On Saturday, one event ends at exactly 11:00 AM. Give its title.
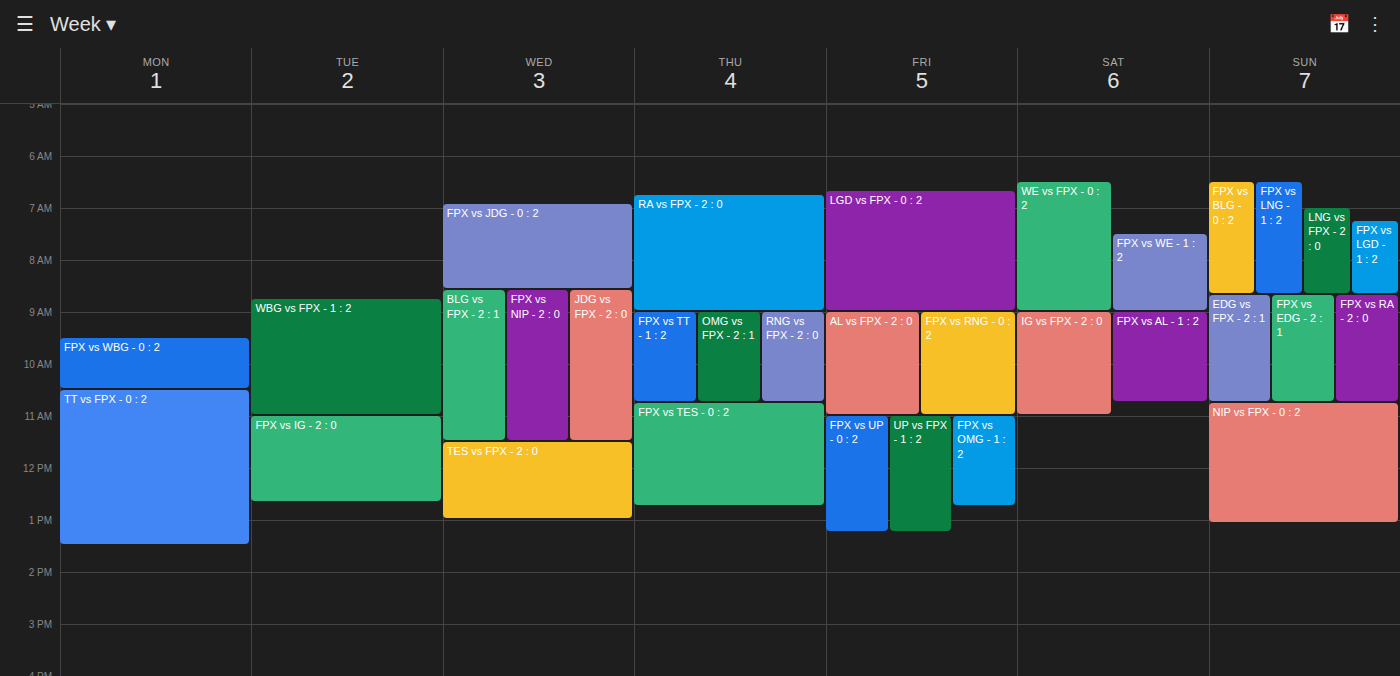
"IG vs FPX - 2 : 0"